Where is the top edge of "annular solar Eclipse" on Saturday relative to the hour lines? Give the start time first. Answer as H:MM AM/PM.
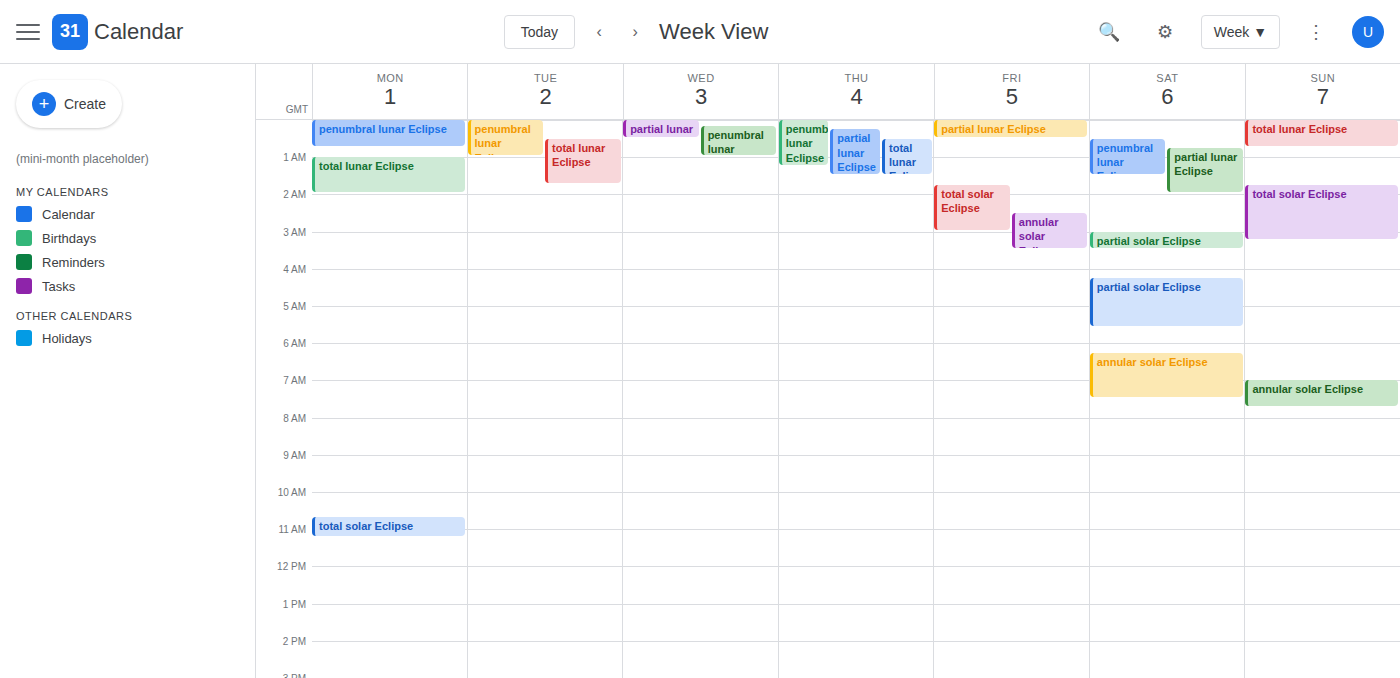
6:15 AM -- neither: a quarter of the way from the 6 AM line to the 7 AM line.